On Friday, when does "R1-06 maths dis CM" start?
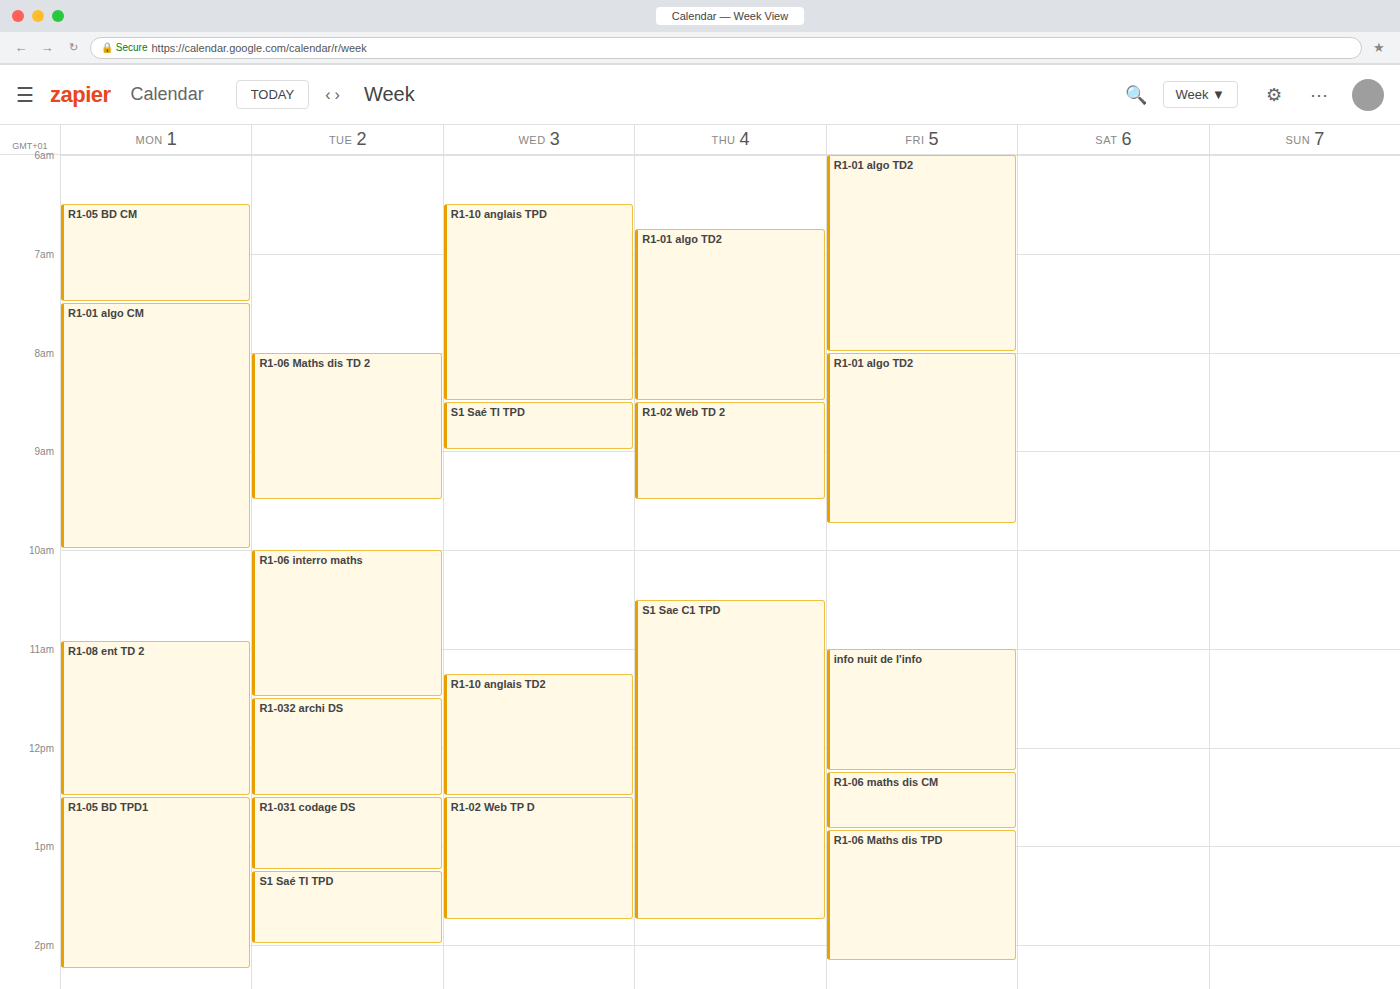
12:15 PM